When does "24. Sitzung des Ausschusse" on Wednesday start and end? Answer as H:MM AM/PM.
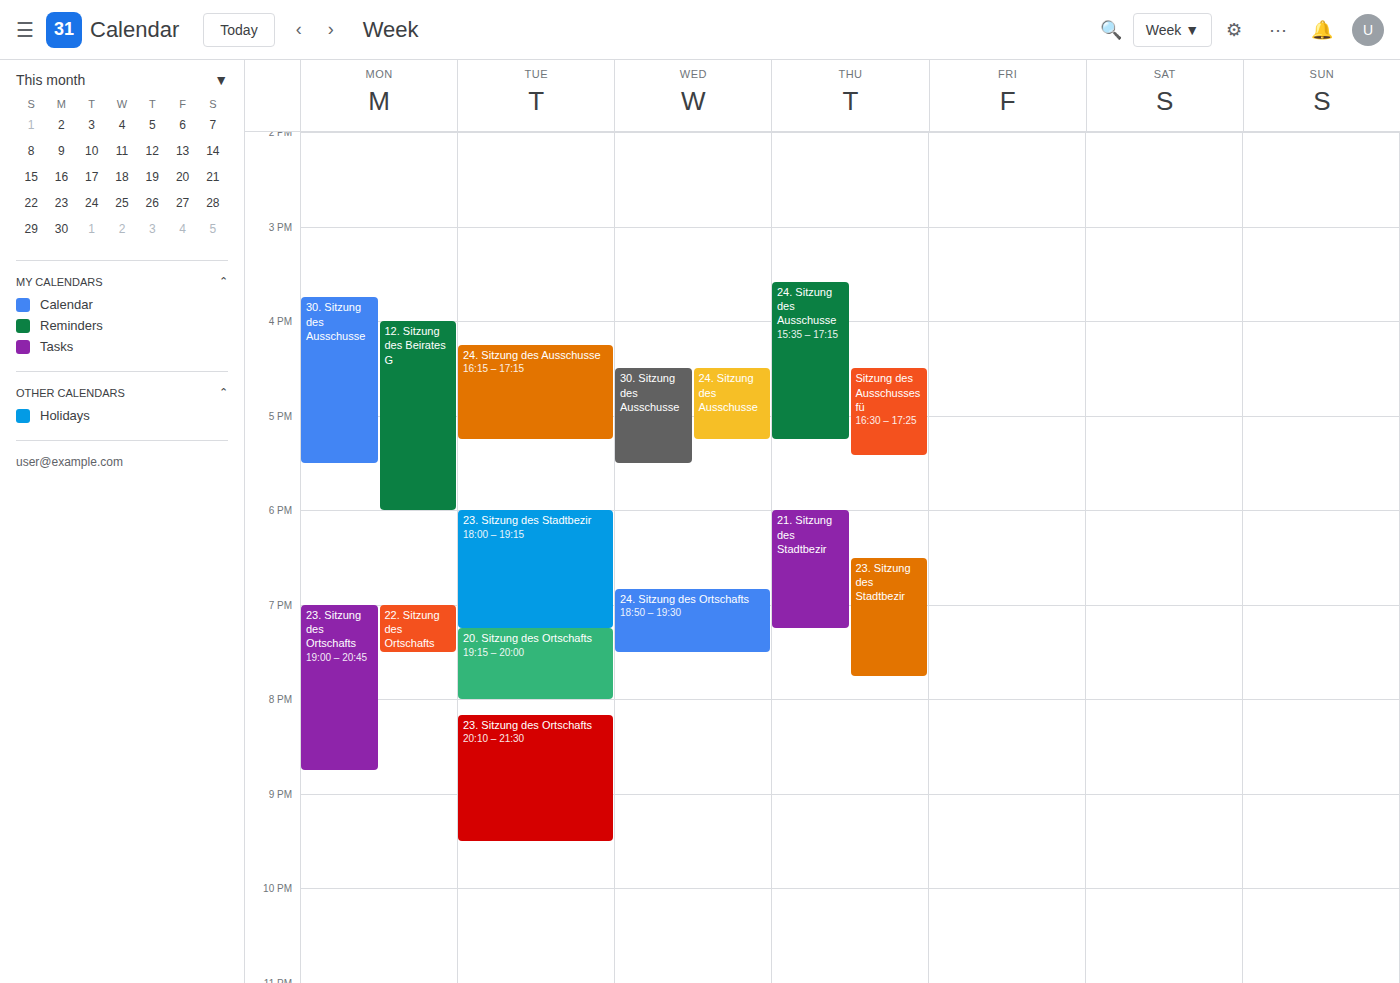
4:30 PM to 5:15 PM